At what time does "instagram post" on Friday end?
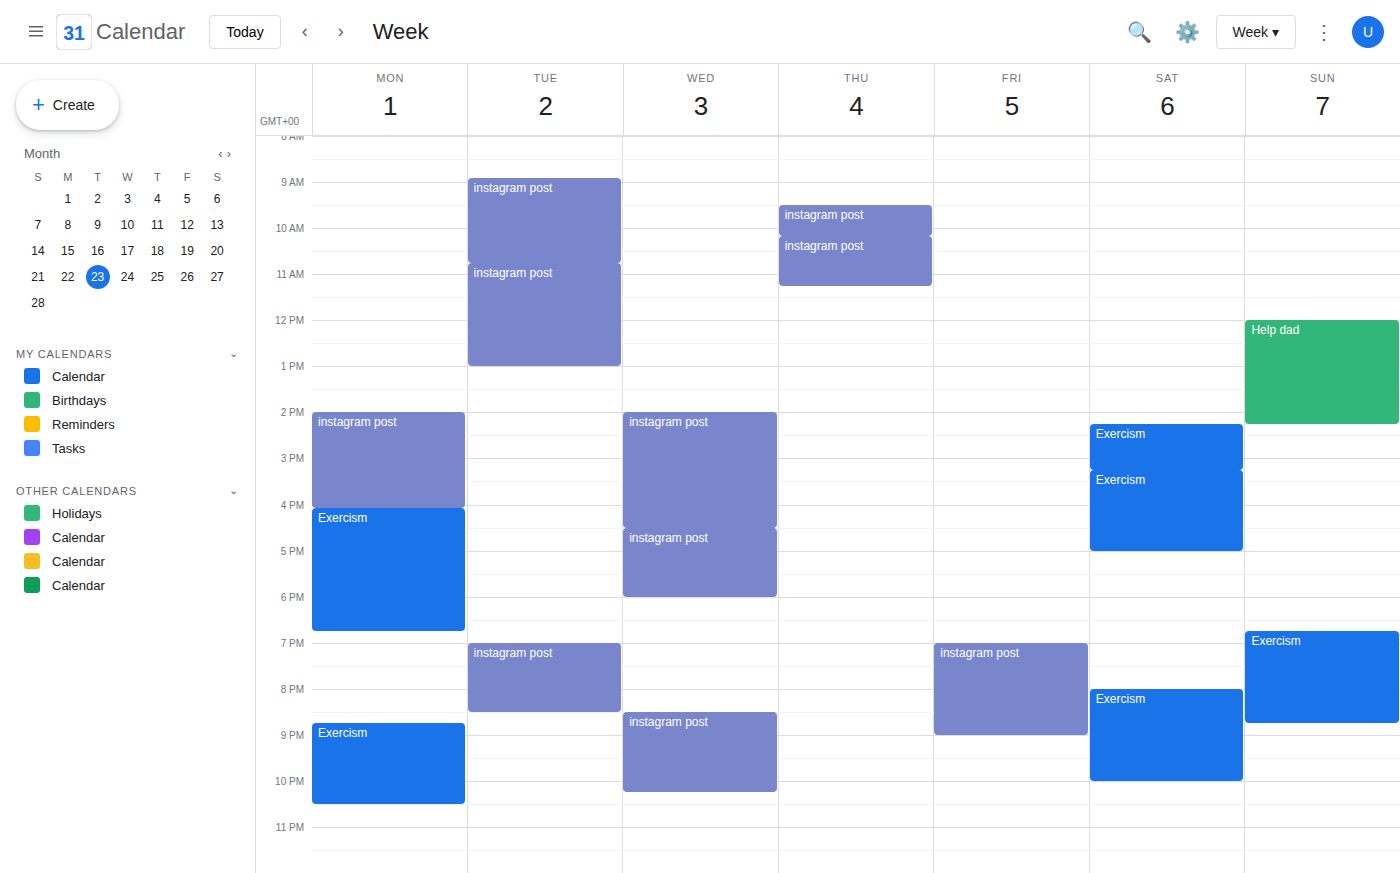
9:00 PM